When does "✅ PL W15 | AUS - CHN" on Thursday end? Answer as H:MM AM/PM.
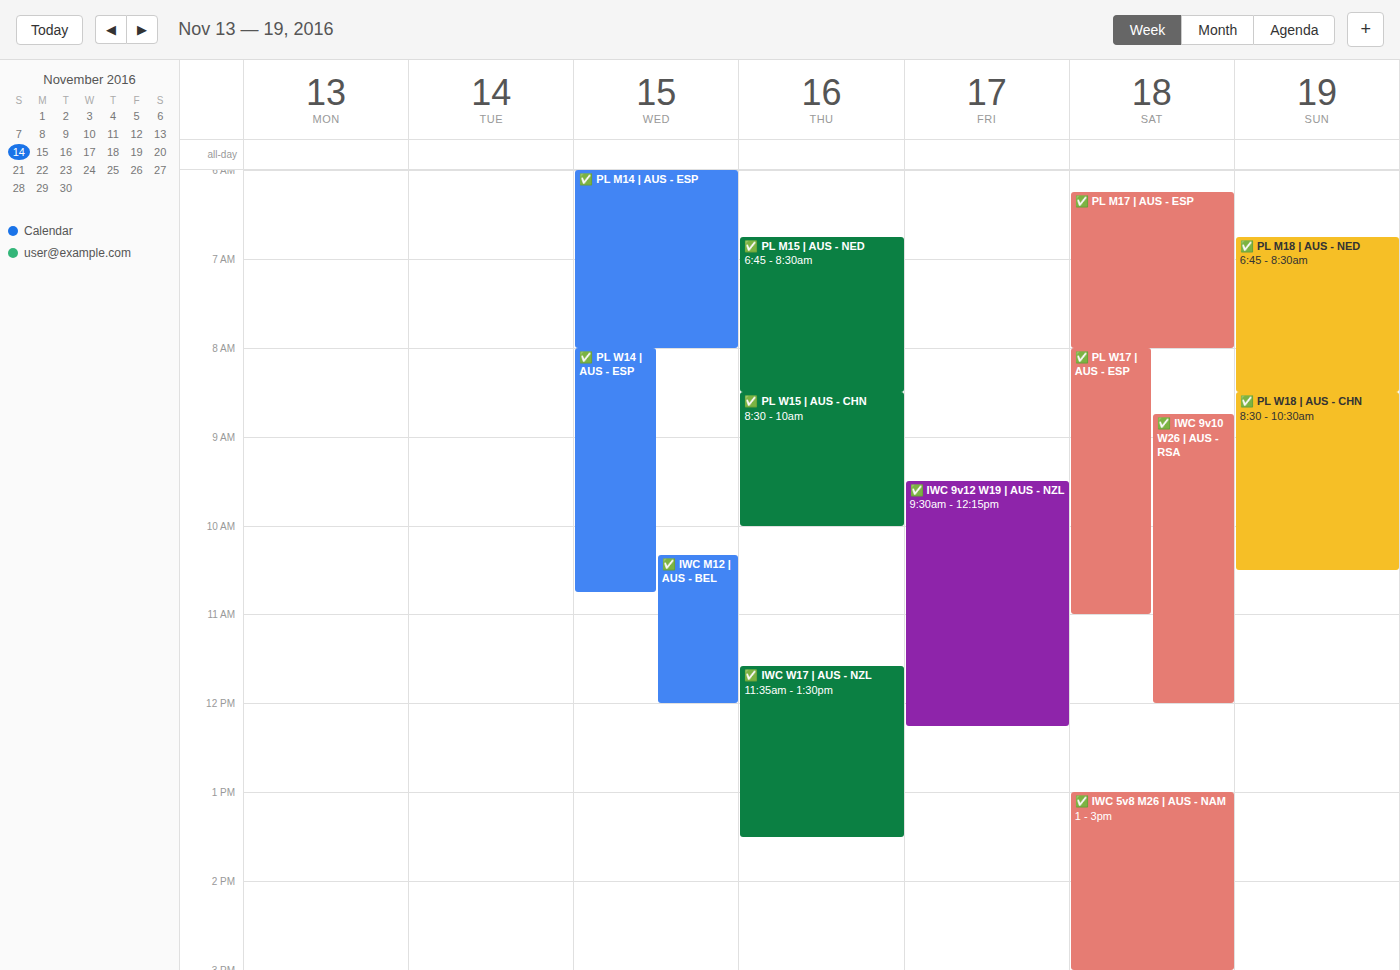
10:00 AM